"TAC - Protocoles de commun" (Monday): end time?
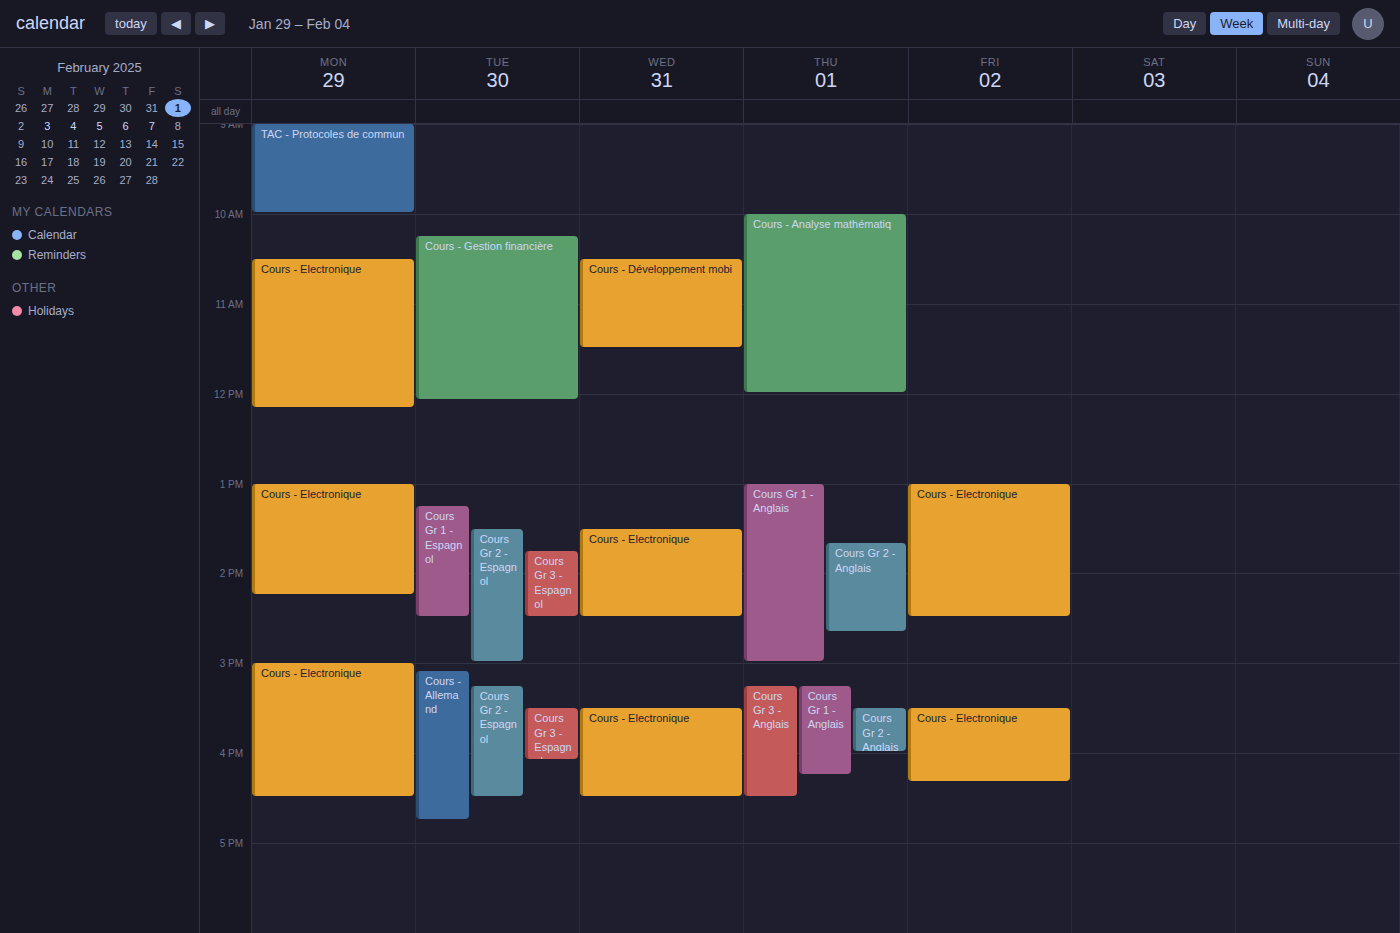
10:00 AM